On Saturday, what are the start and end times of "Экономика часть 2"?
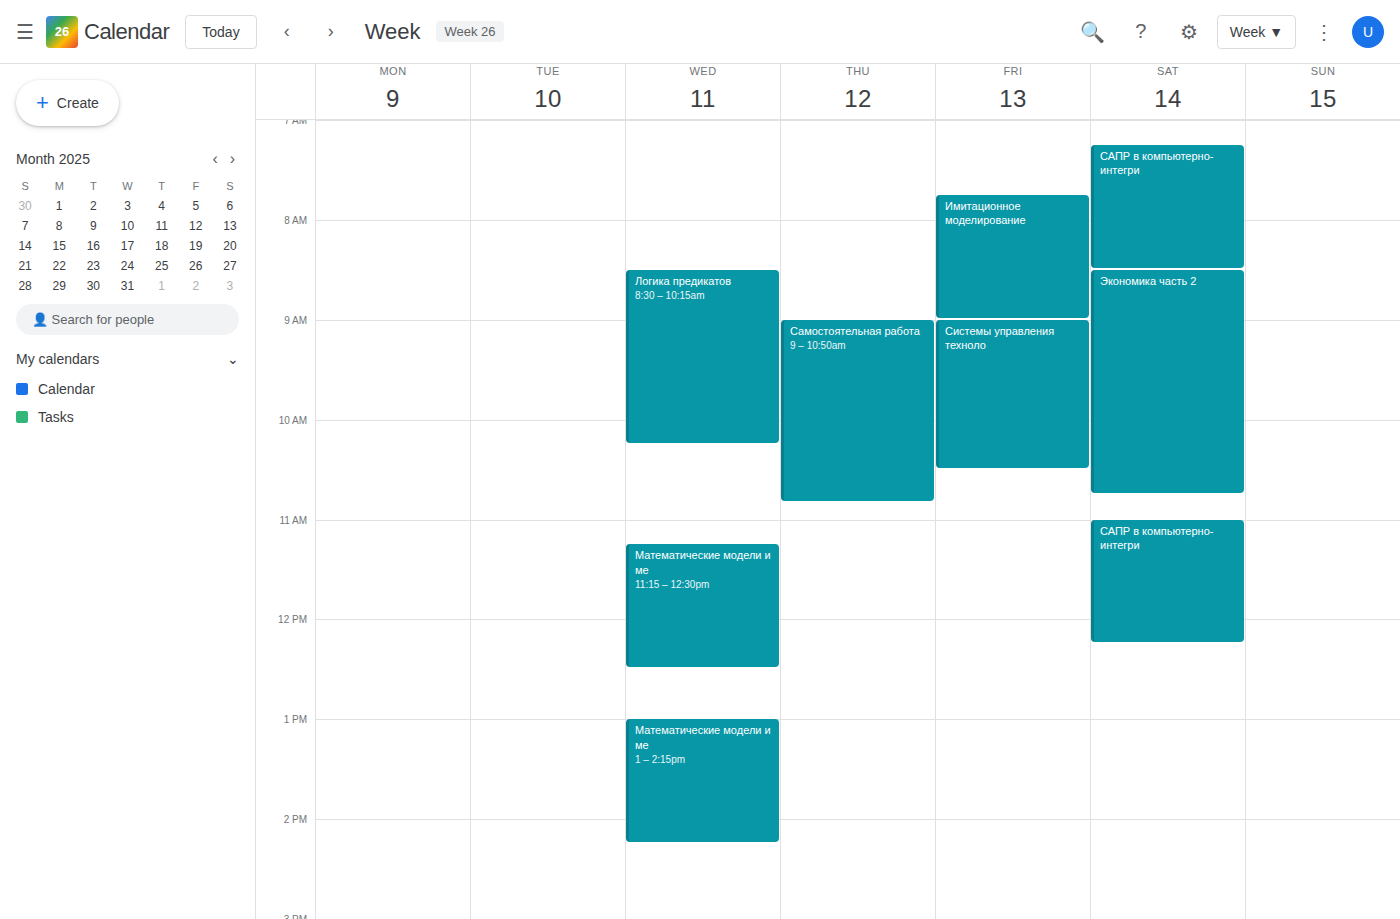
8:30 AM to 10:45 AM